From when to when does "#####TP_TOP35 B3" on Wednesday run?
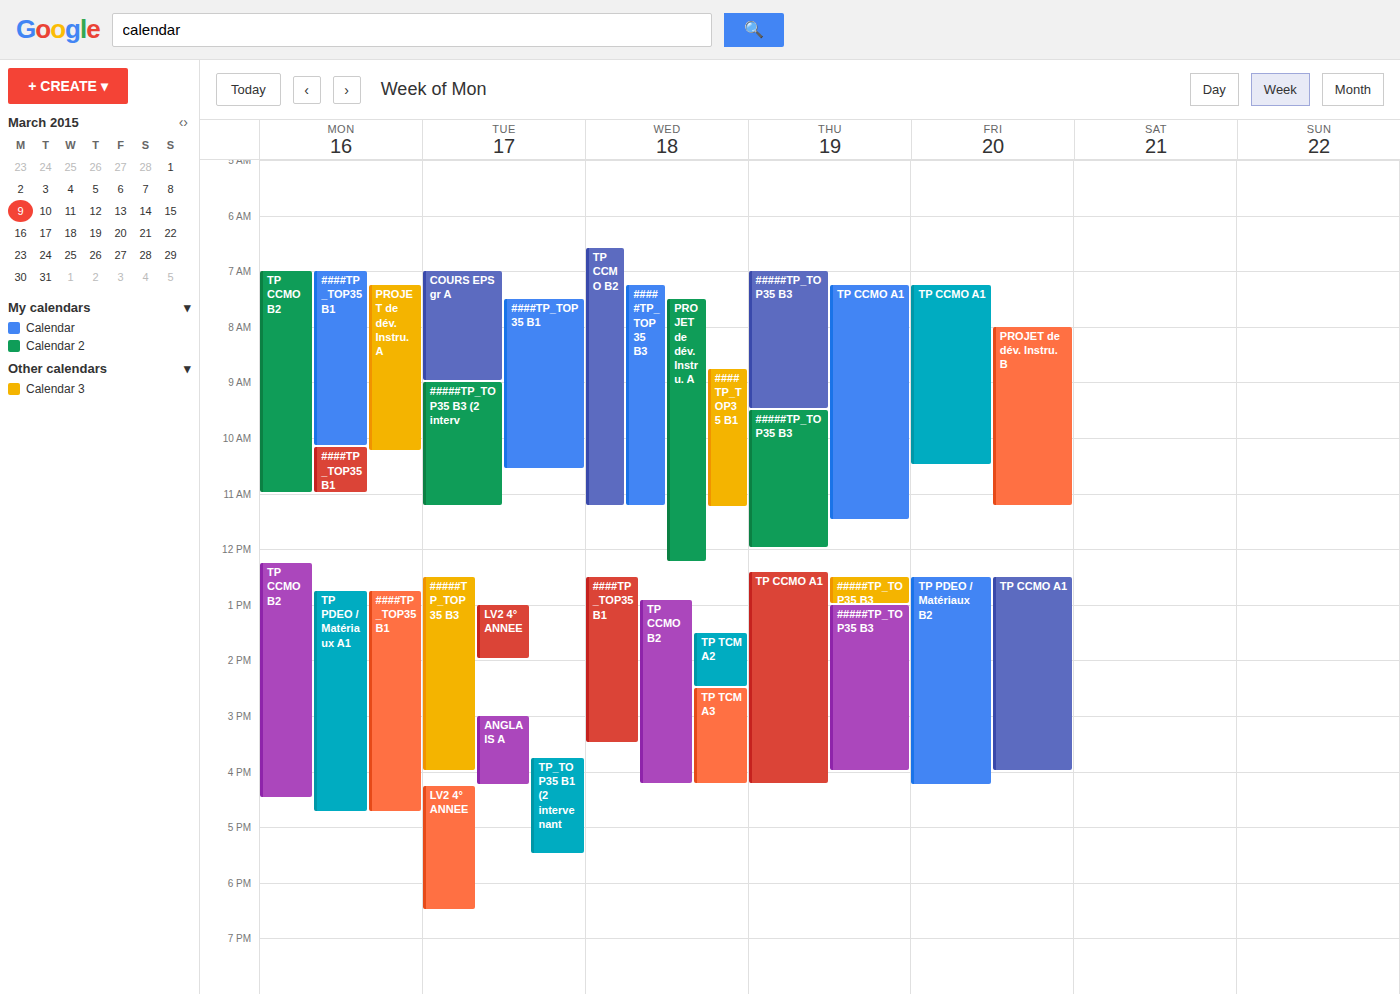
7:15 AM to 11:15 AM